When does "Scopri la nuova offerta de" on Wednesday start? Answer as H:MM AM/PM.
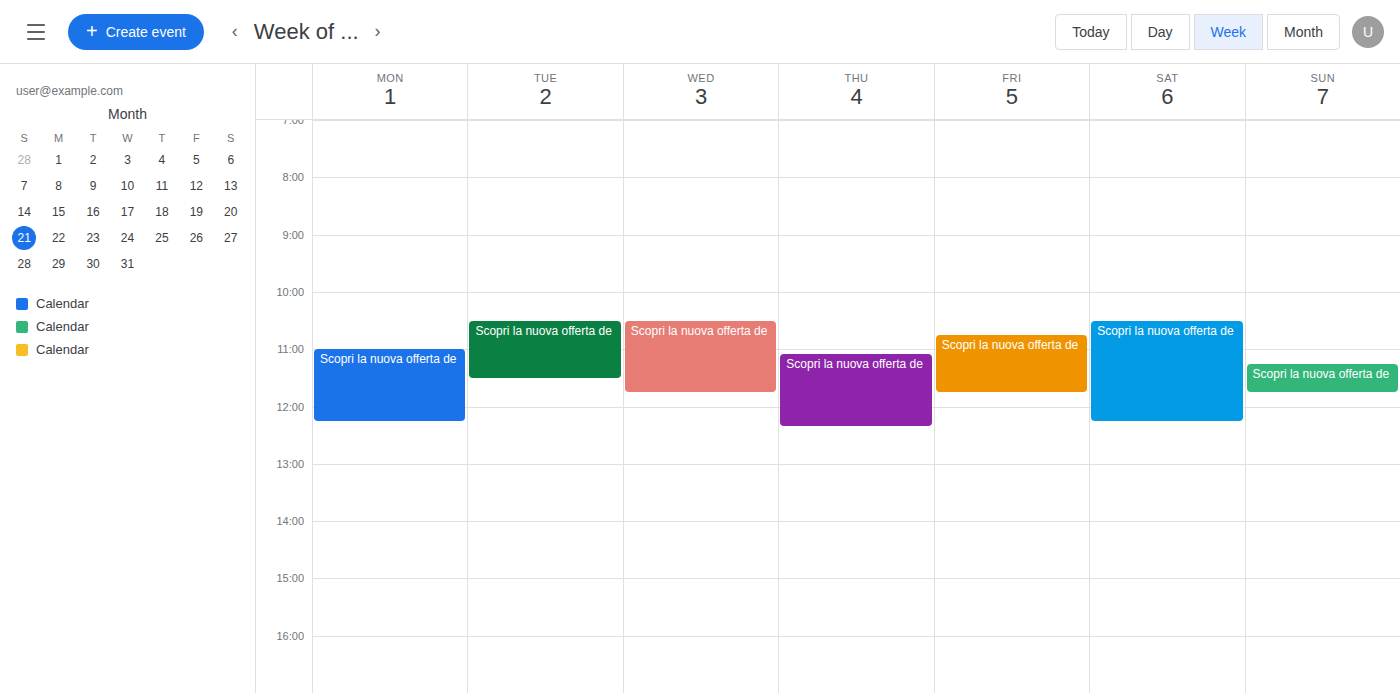
10:30 AM